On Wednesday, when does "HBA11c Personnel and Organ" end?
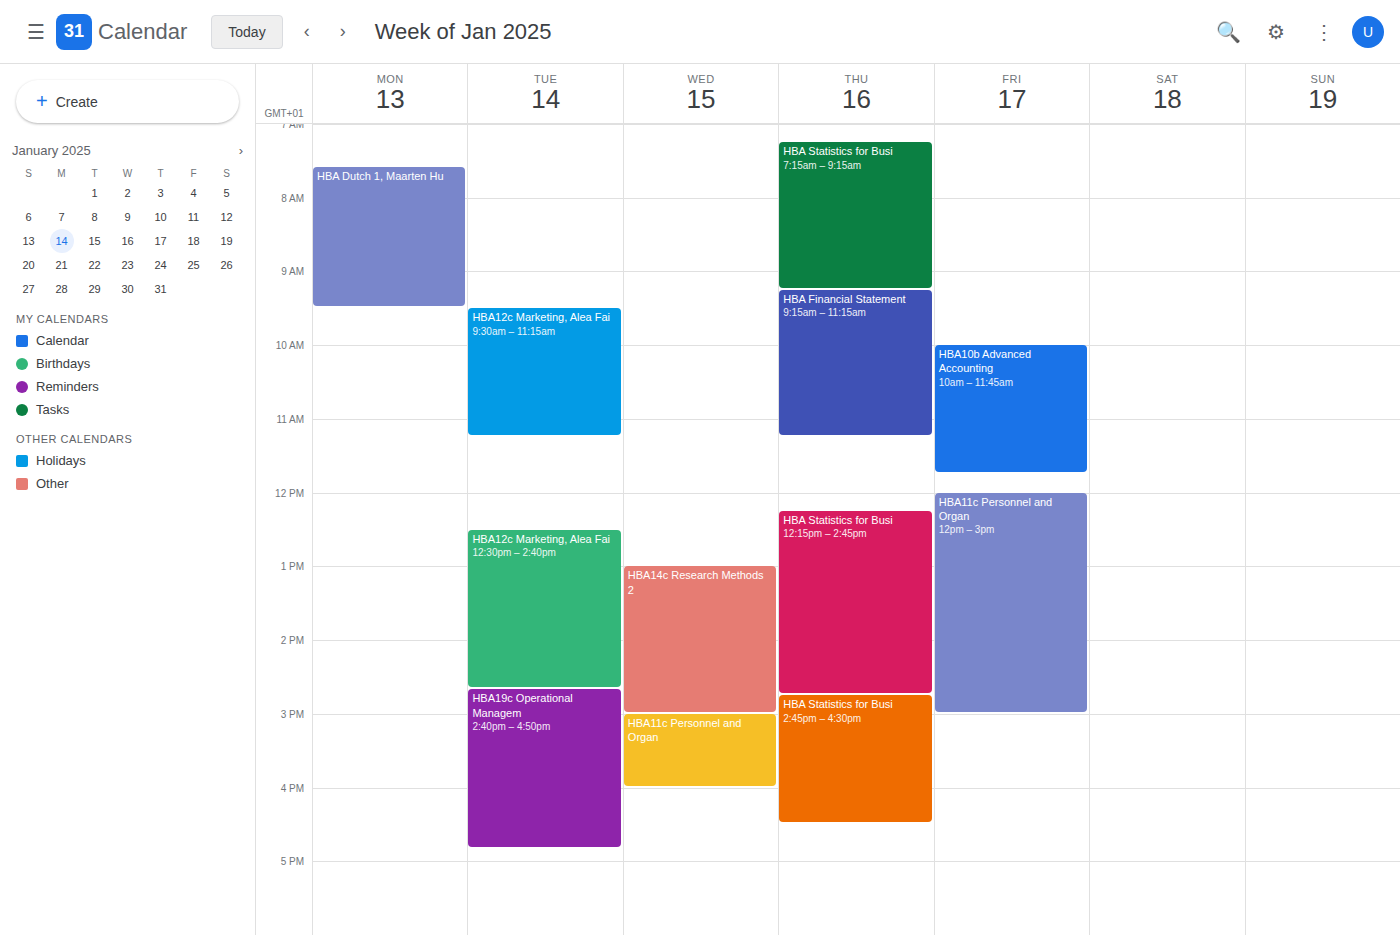
4:00 PM